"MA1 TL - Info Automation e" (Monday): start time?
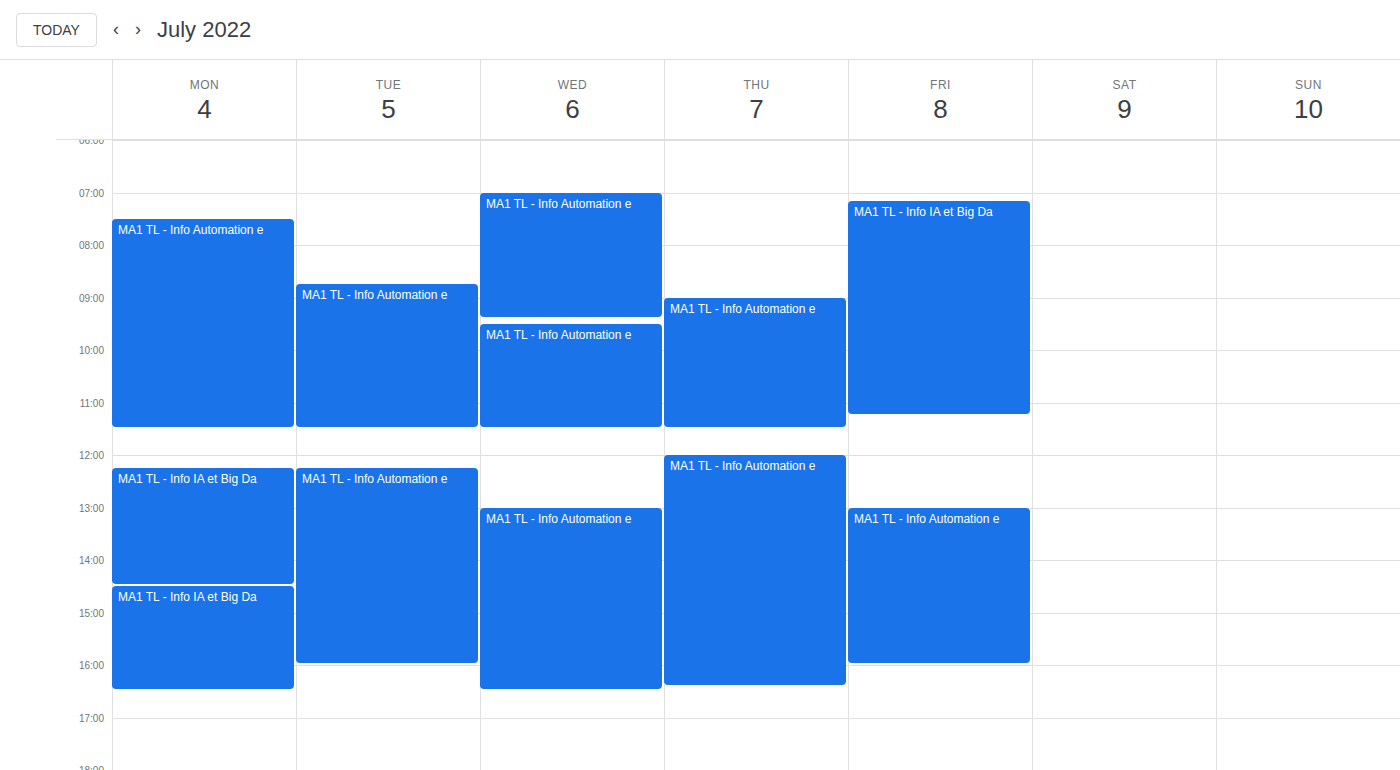
7:30 AM